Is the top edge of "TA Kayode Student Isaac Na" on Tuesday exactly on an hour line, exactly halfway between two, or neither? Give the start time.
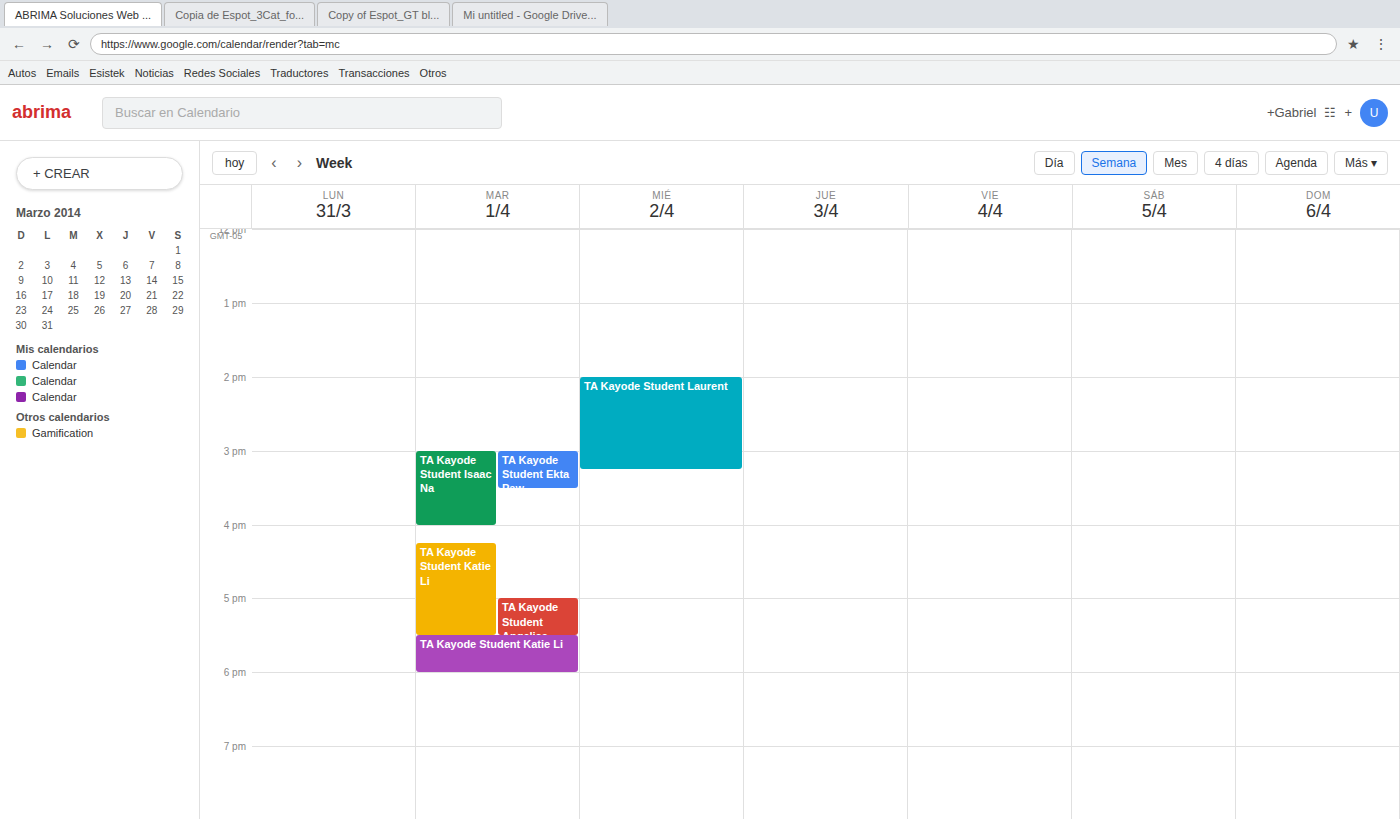
15:00 -- exactly on the 15:00 line.